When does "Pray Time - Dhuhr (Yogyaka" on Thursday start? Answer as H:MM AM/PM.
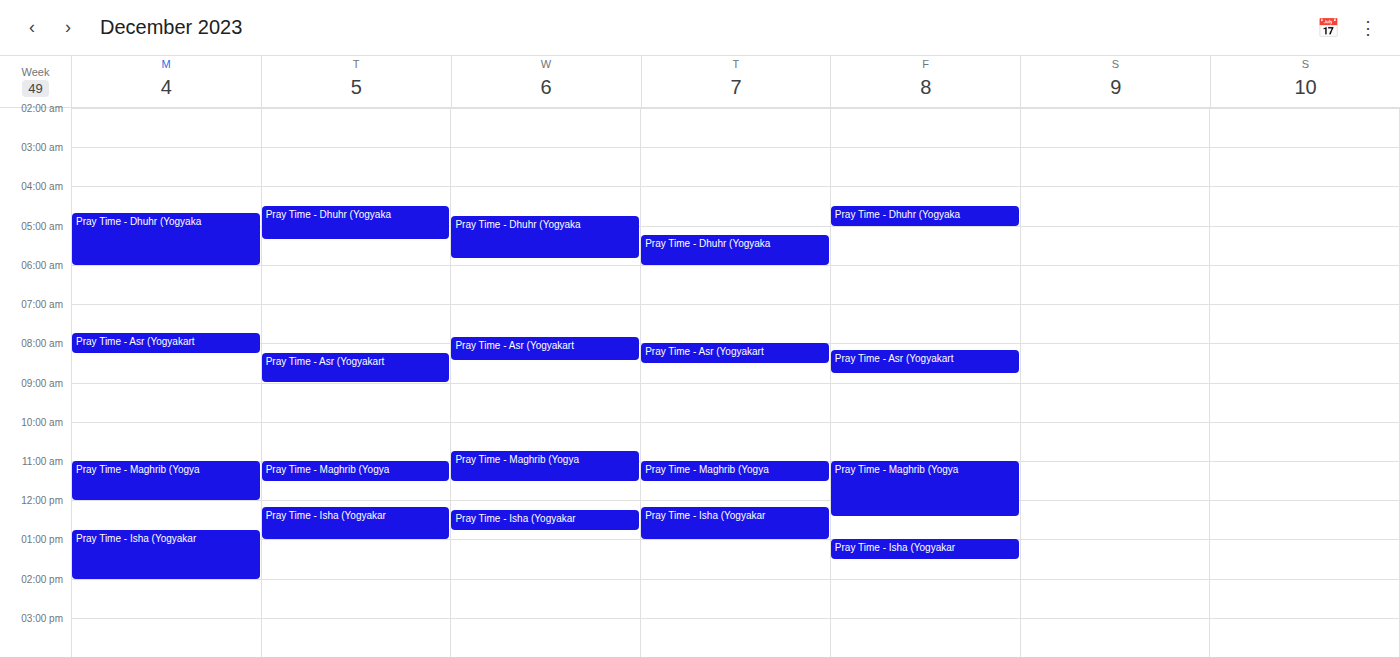
5:15 AM